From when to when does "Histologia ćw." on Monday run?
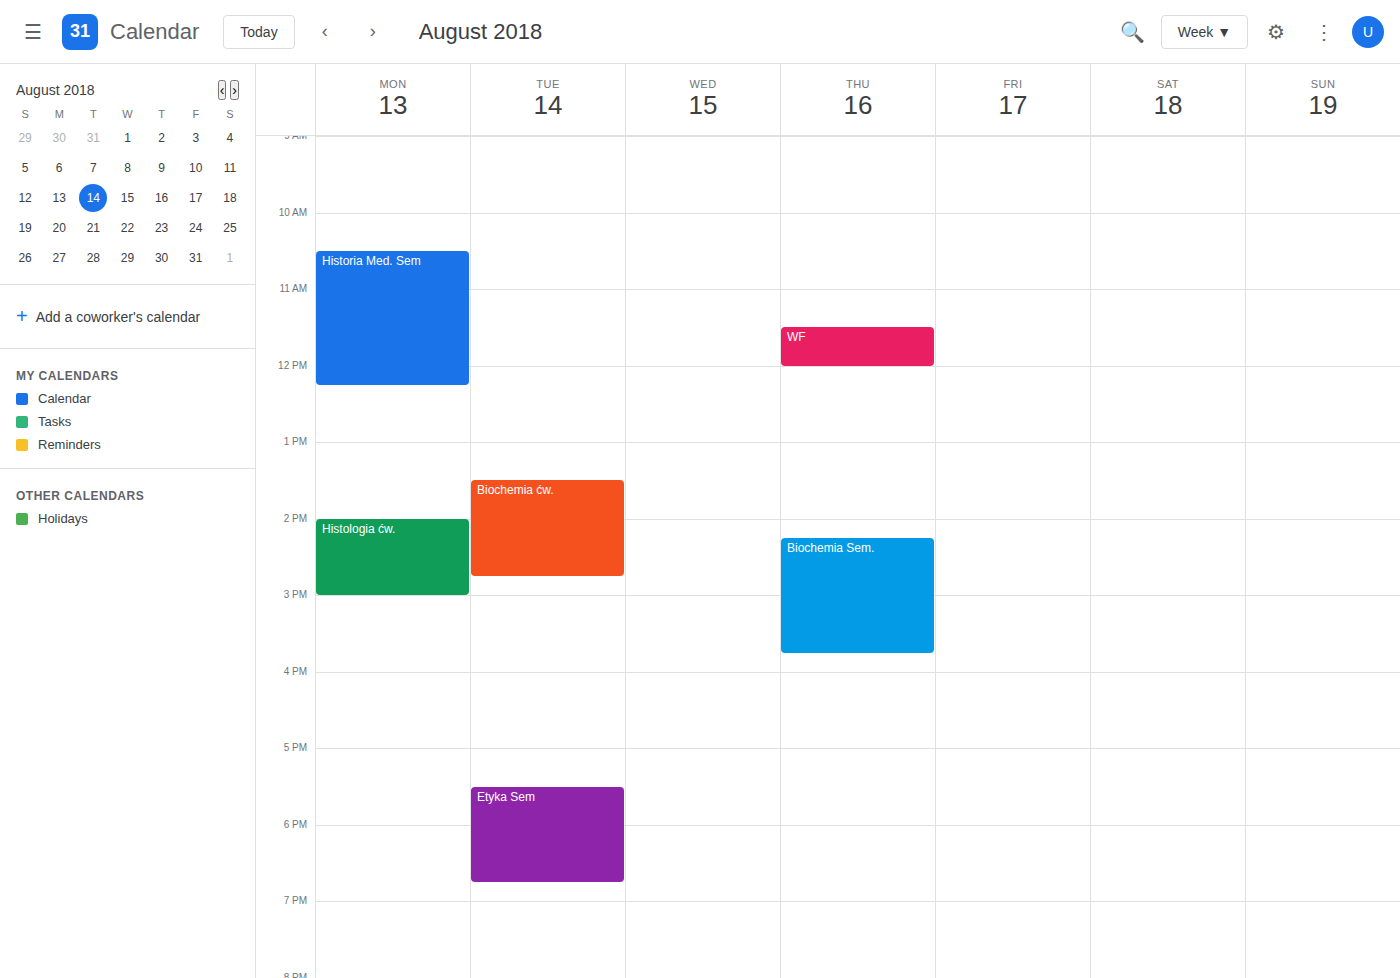
2:00 PM to 3:00 PM